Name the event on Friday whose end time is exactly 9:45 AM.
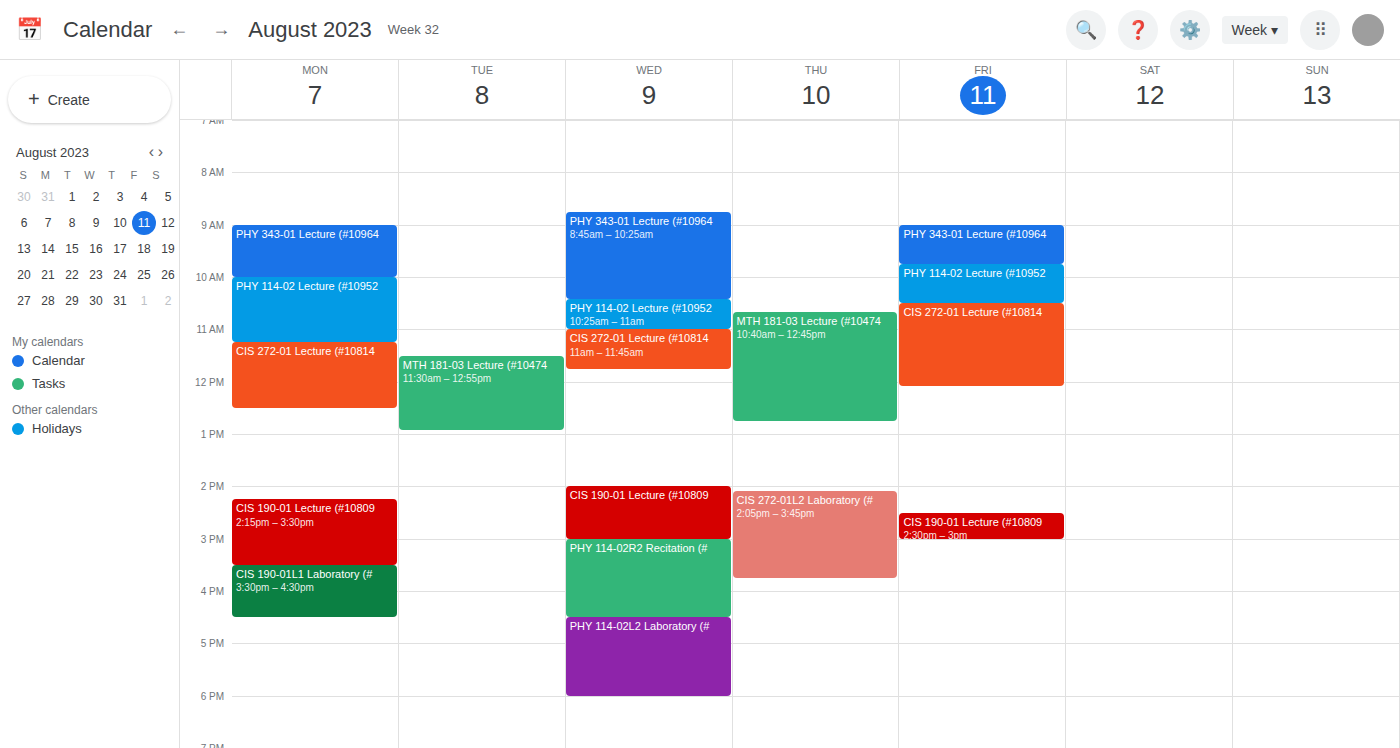
"PHY 343-01 Lecture (#10964"